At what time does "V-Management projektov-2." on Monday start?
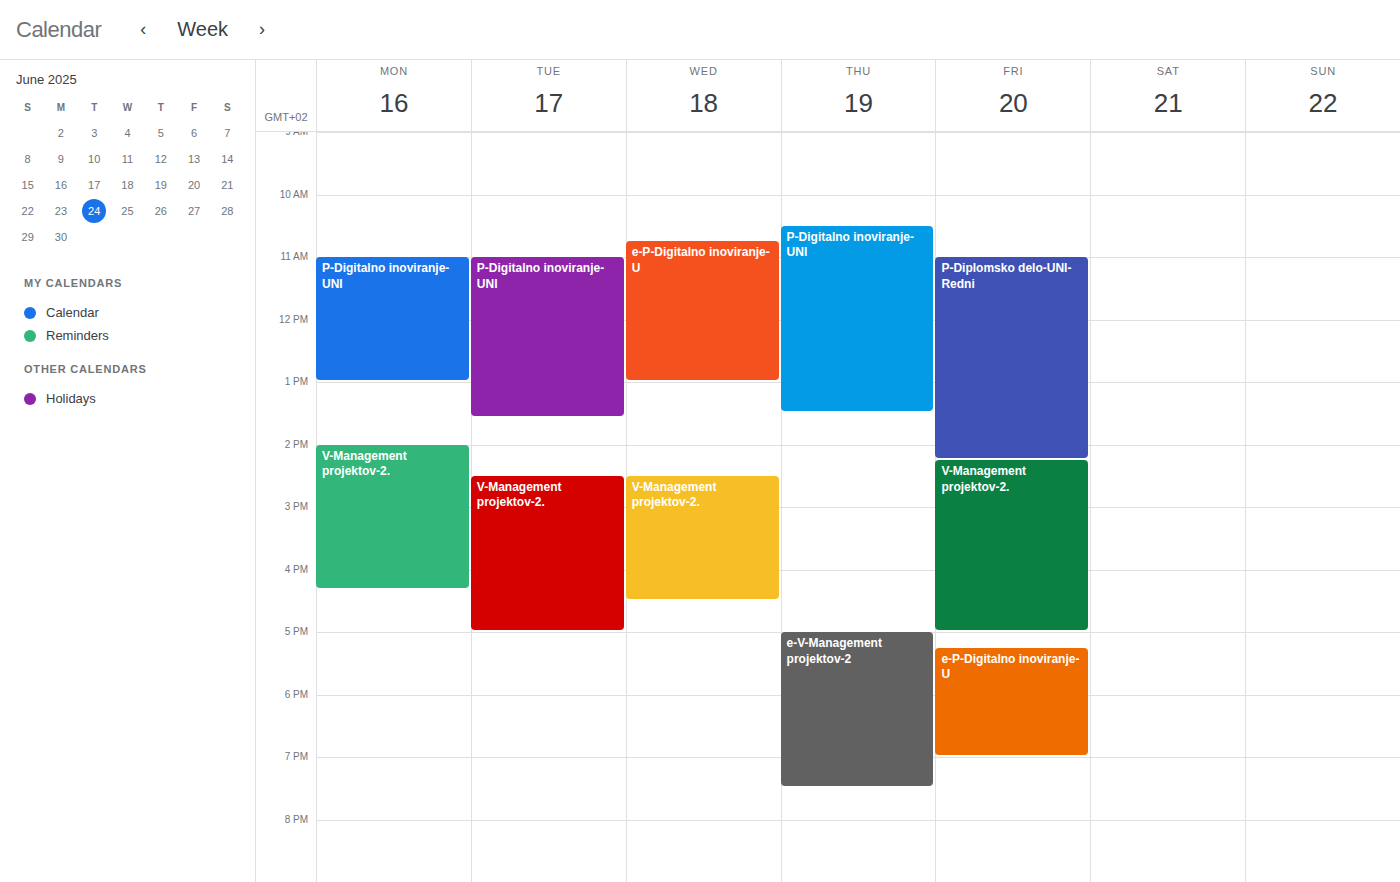
2:00 PM